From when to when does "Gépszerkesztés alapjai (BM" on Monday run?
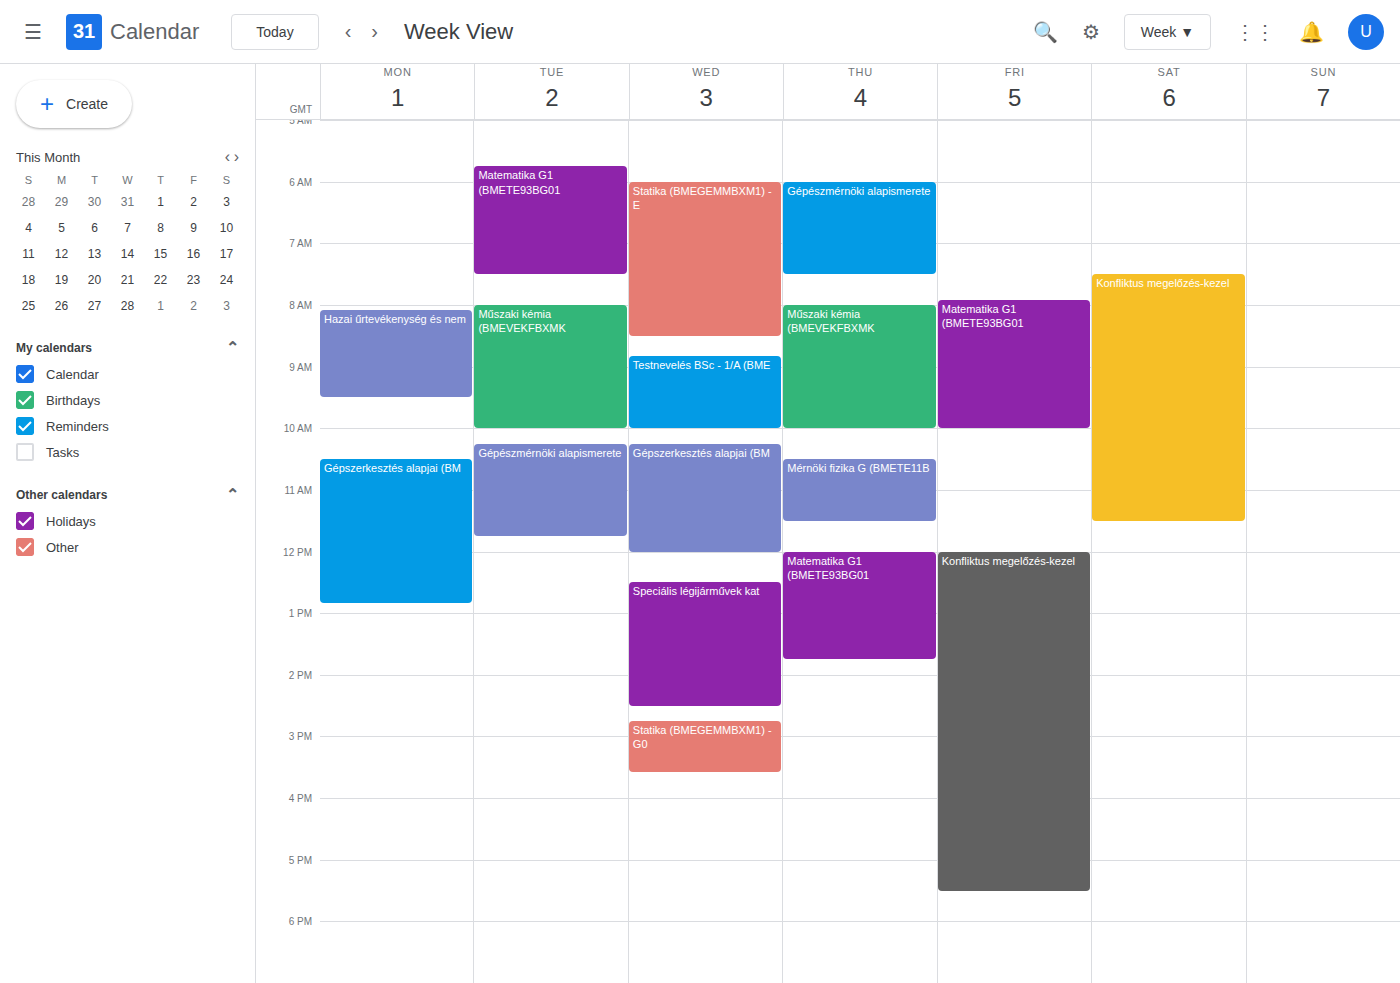
10:30 AM to 12:50 PM